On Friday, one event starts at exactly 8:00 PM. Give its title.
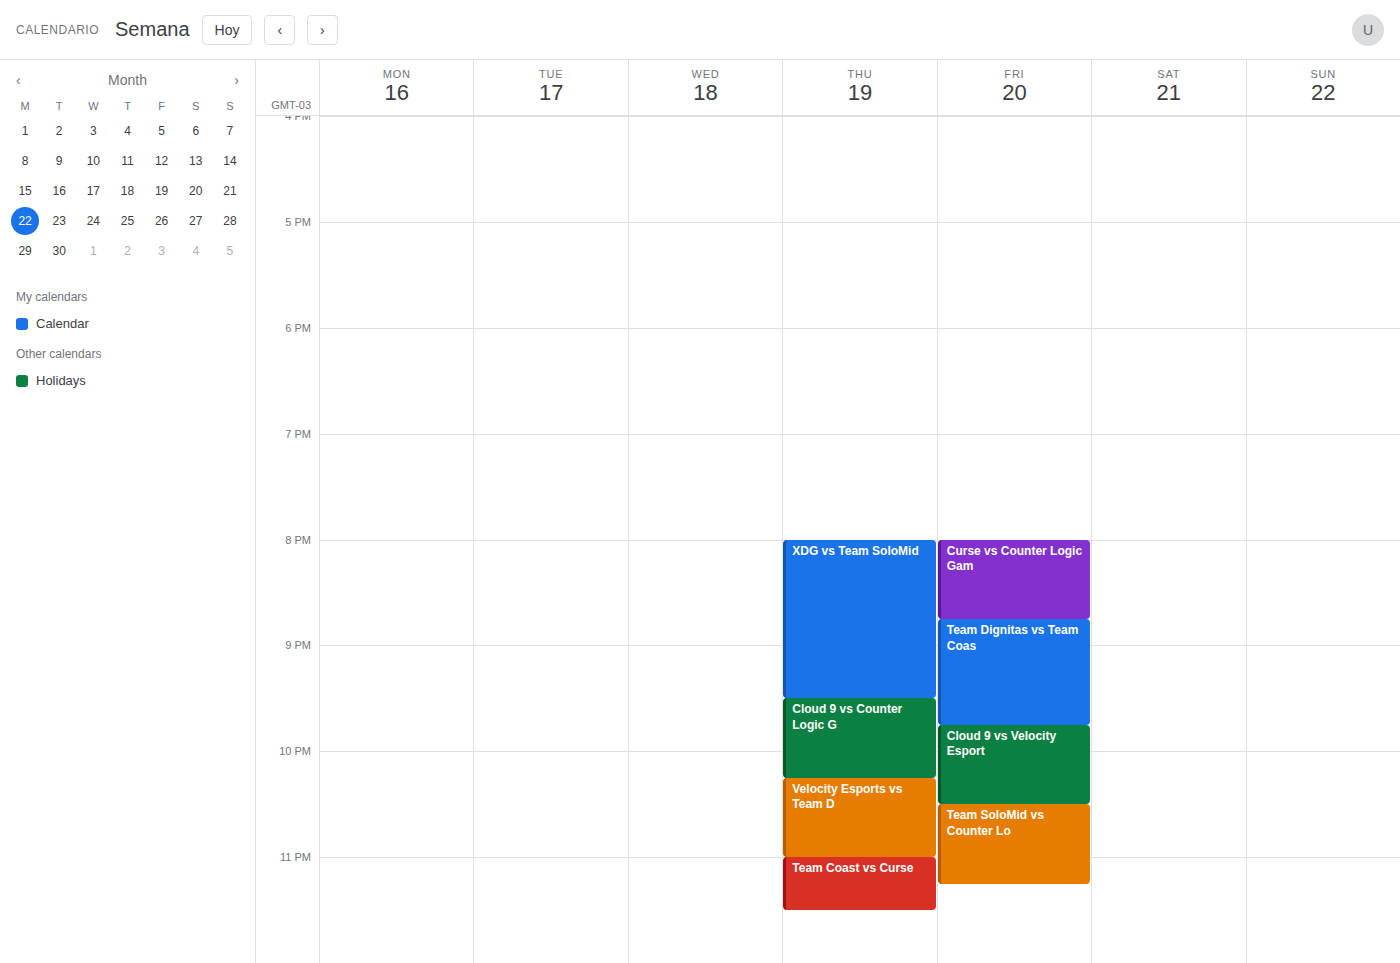
"Curse vs Counter Logic Gam"